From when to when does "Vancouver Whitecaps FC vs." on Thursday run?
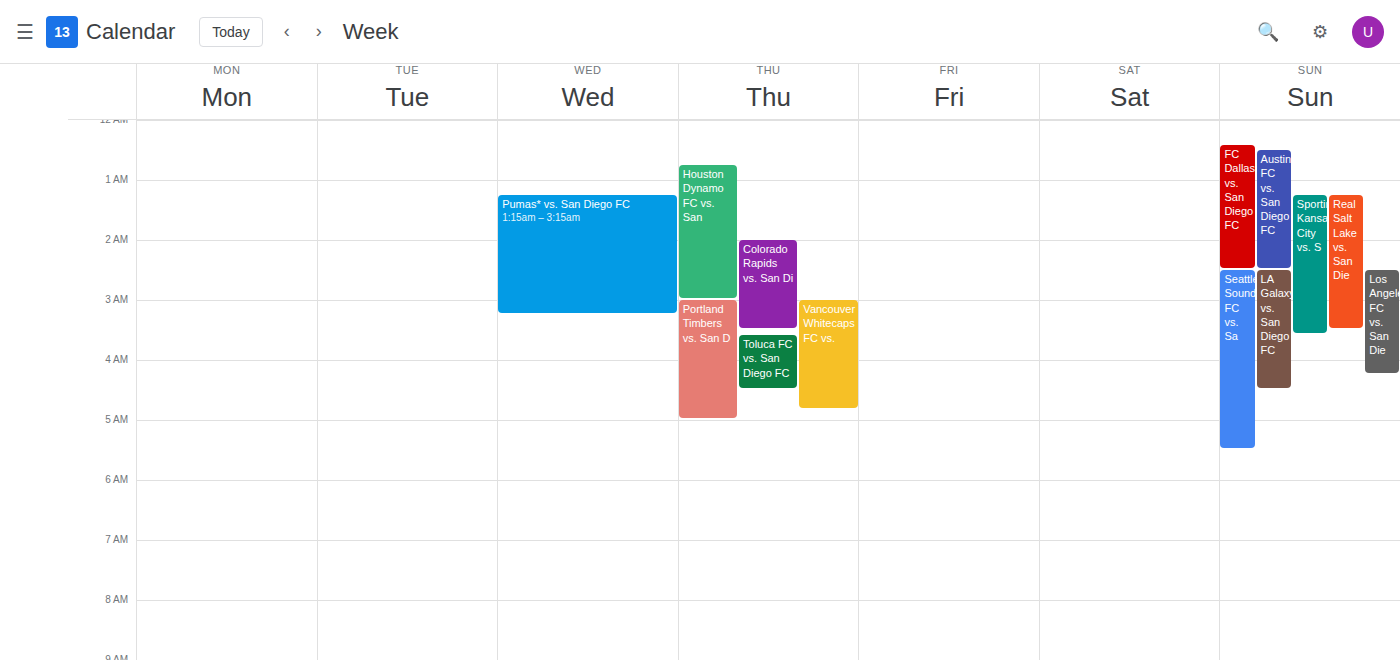
3:00 AM to 4:50 AM